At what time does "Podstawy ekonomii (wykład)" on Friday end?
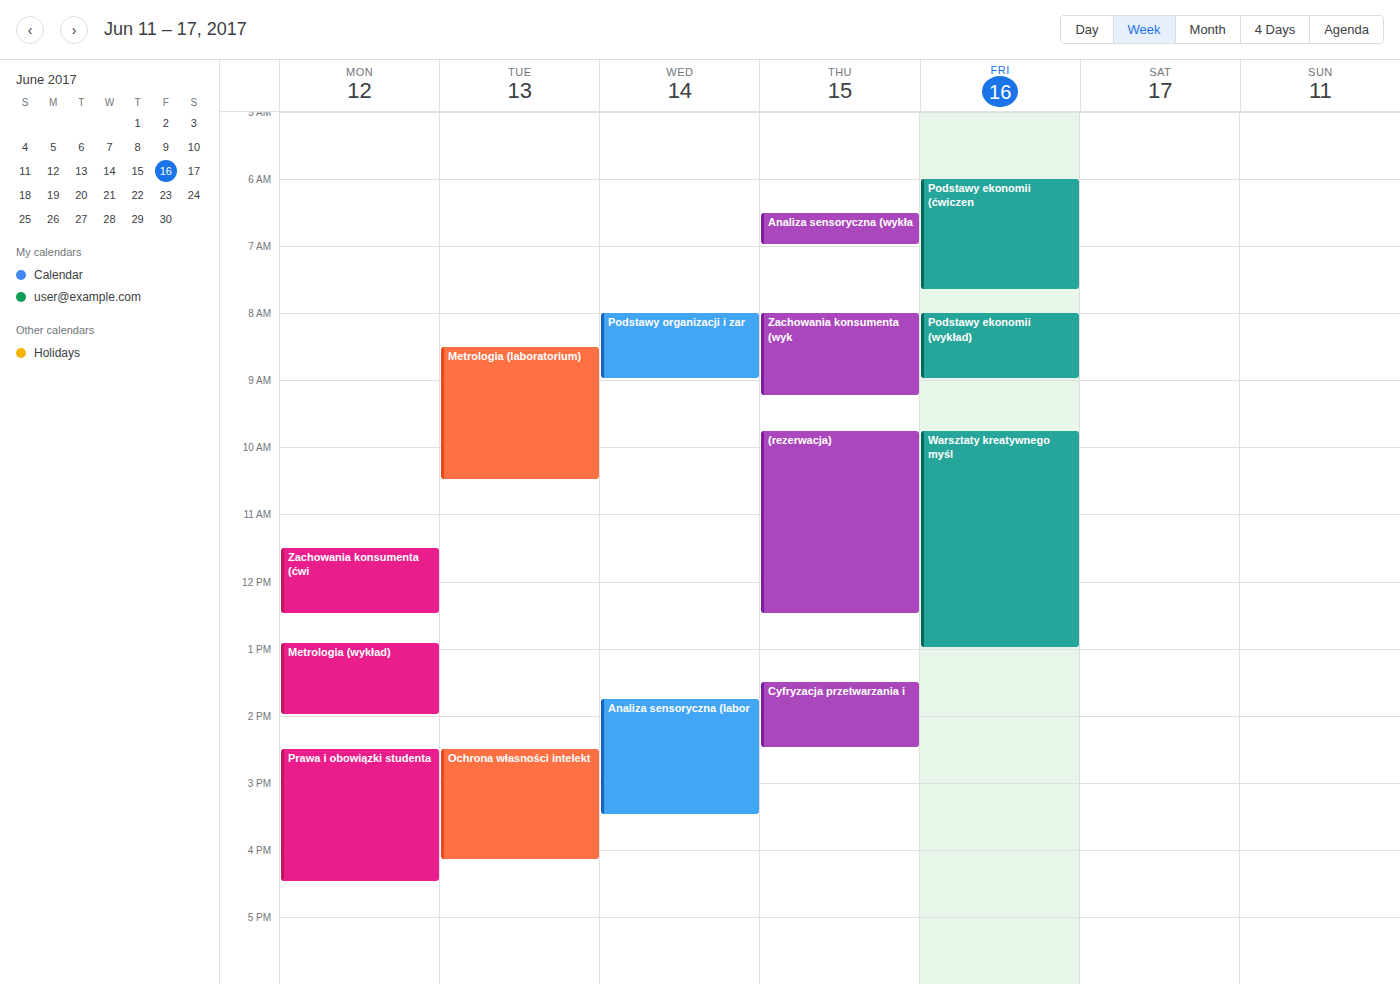
9:00 AM